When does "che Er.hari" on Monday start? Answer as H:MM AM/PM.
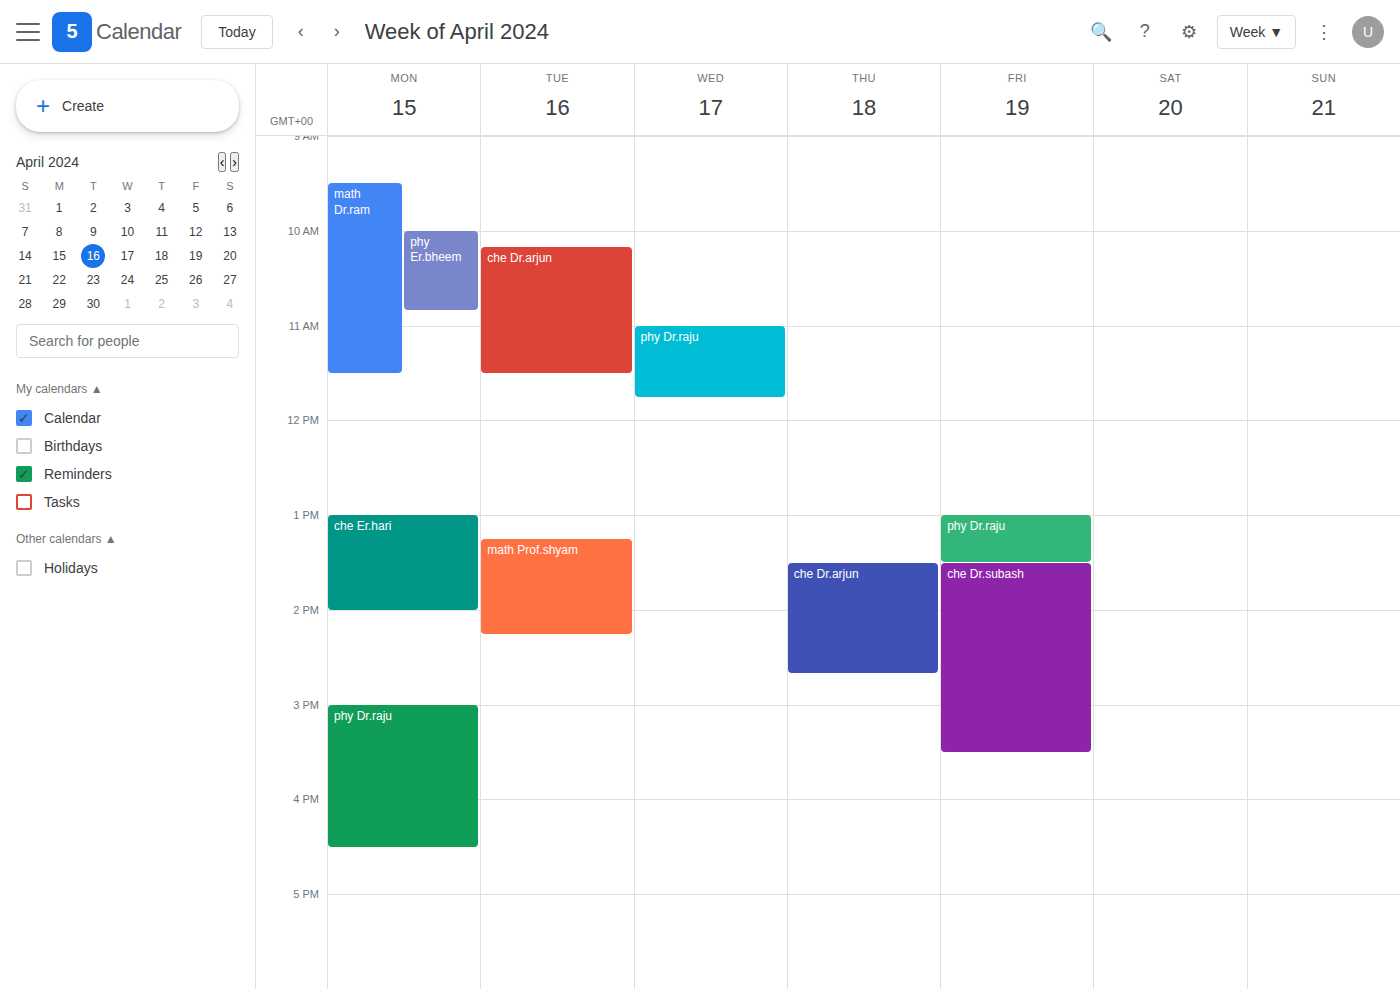
1:00 PM